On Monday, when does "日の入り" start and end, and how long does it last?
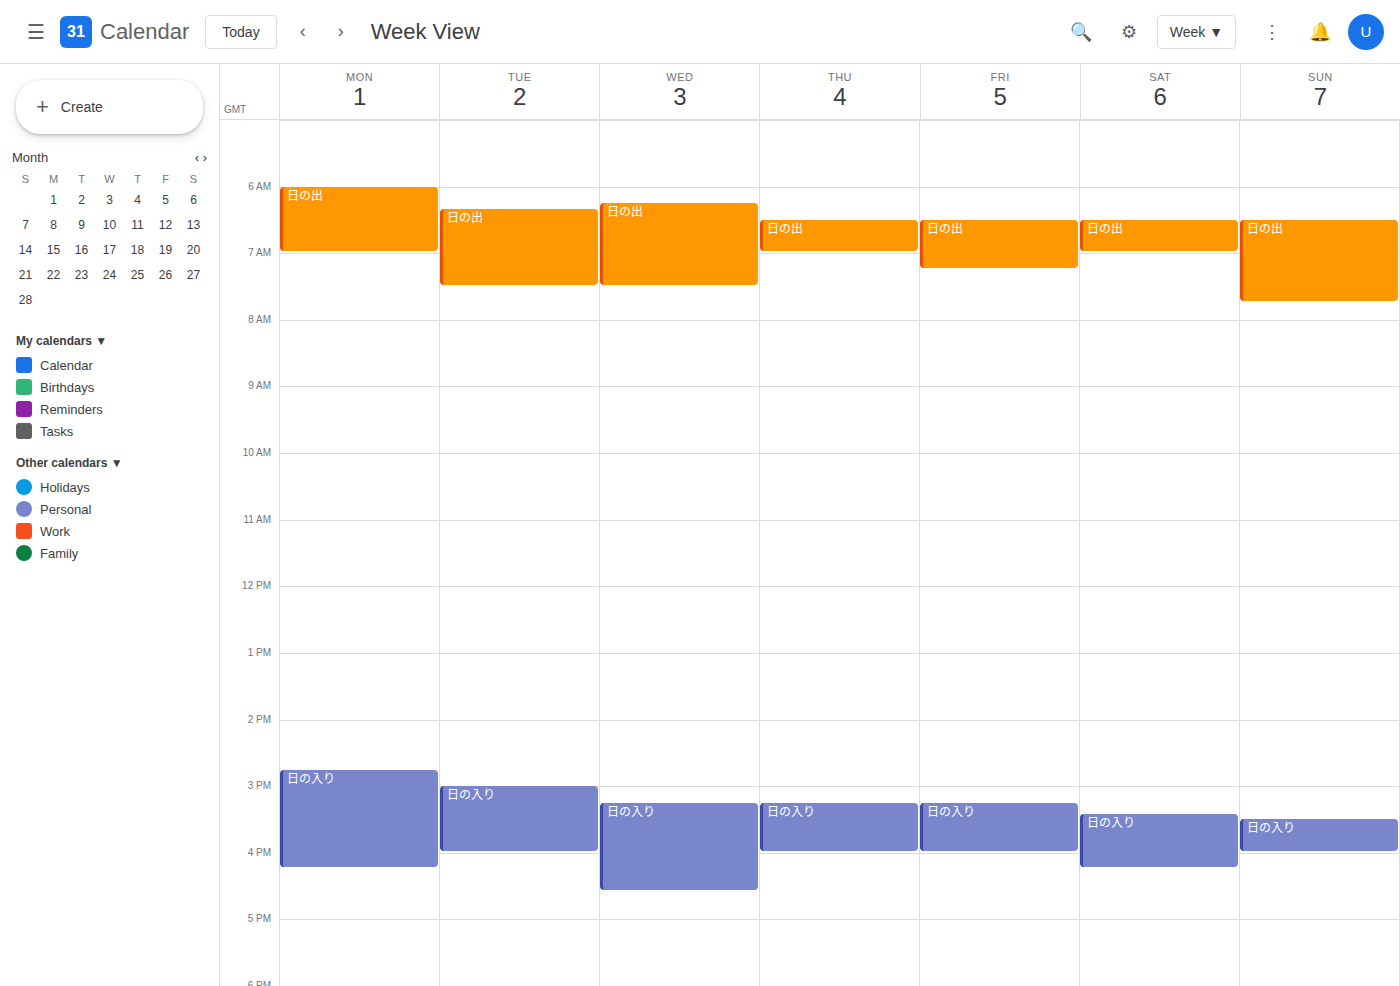
2:45 PM to 4:15 PM, 1 hour 30 minutes